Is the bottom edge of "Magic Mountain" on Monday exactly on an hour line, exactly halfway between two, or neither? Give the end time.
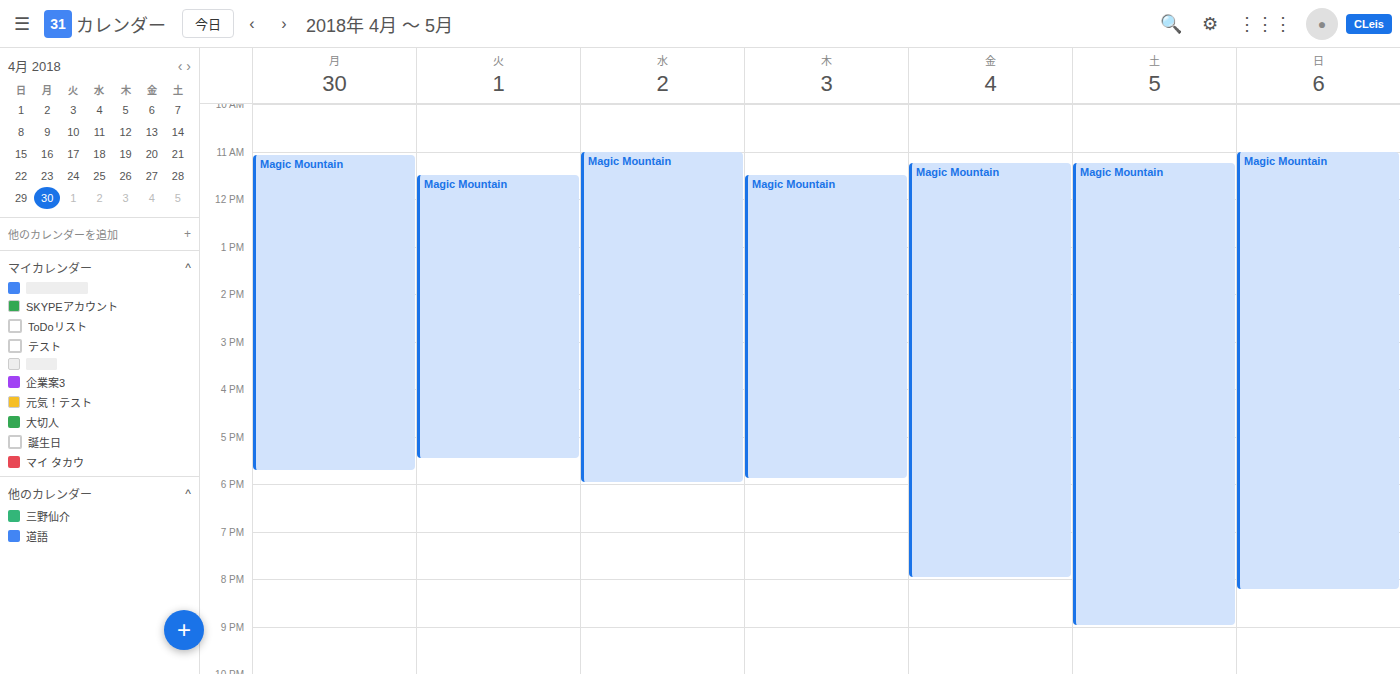
5:45 PM -- neither: three quarters of the way from the 5 PM line to the 6 PM line.